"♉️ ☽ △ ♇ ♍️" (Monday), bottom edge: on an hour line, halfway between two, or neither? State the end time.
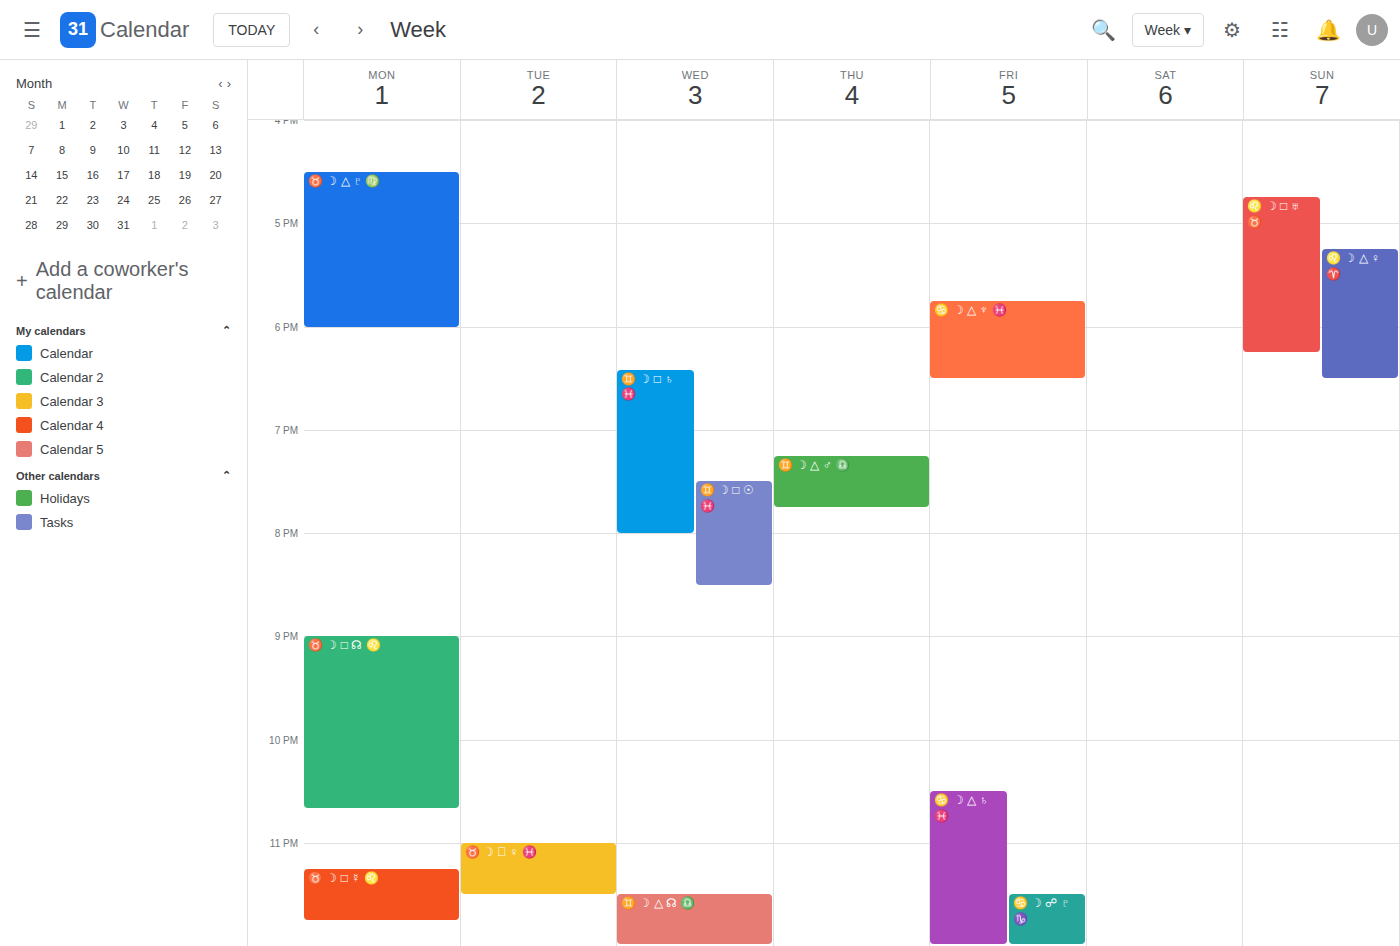
6:00 PM -- exactly on the 6 PM line.